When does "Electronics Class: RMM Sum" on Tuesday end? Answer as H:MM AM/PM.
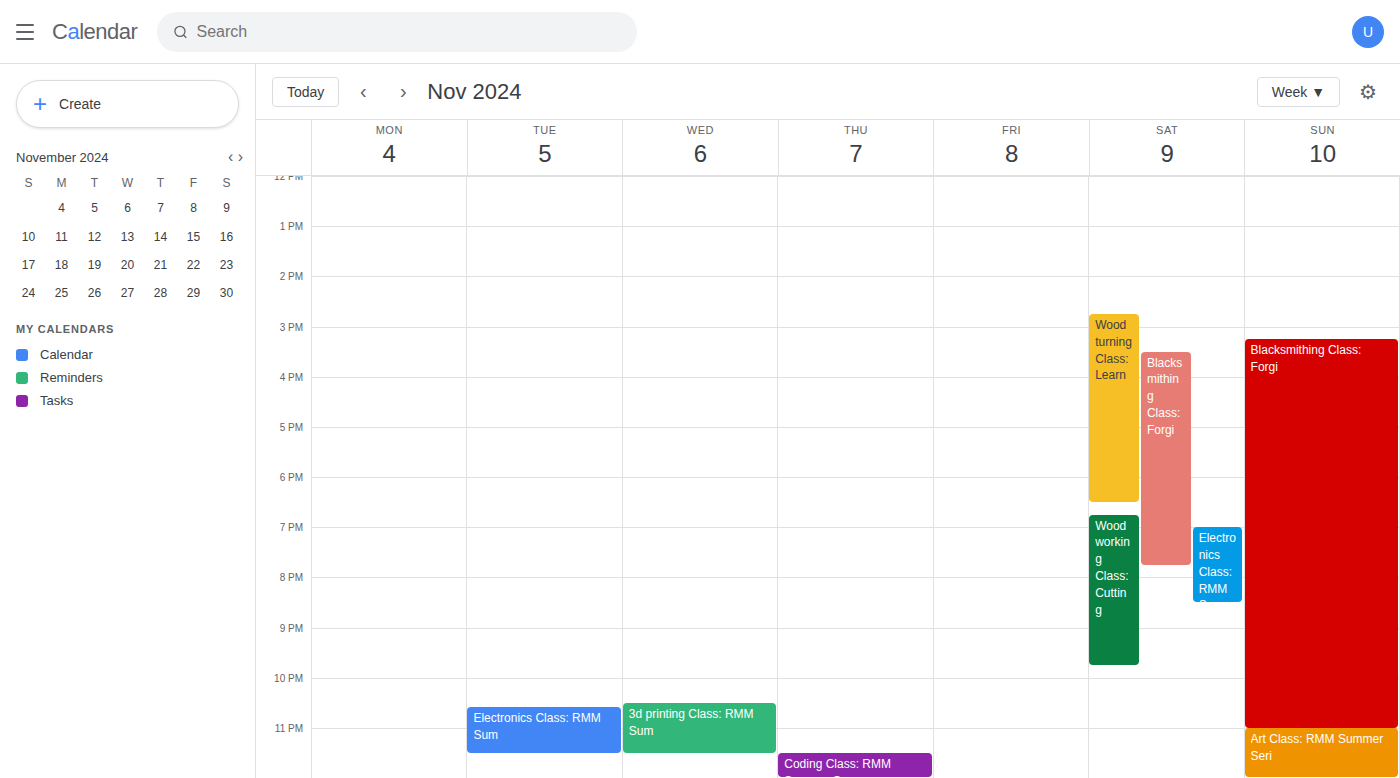
11:30 PM